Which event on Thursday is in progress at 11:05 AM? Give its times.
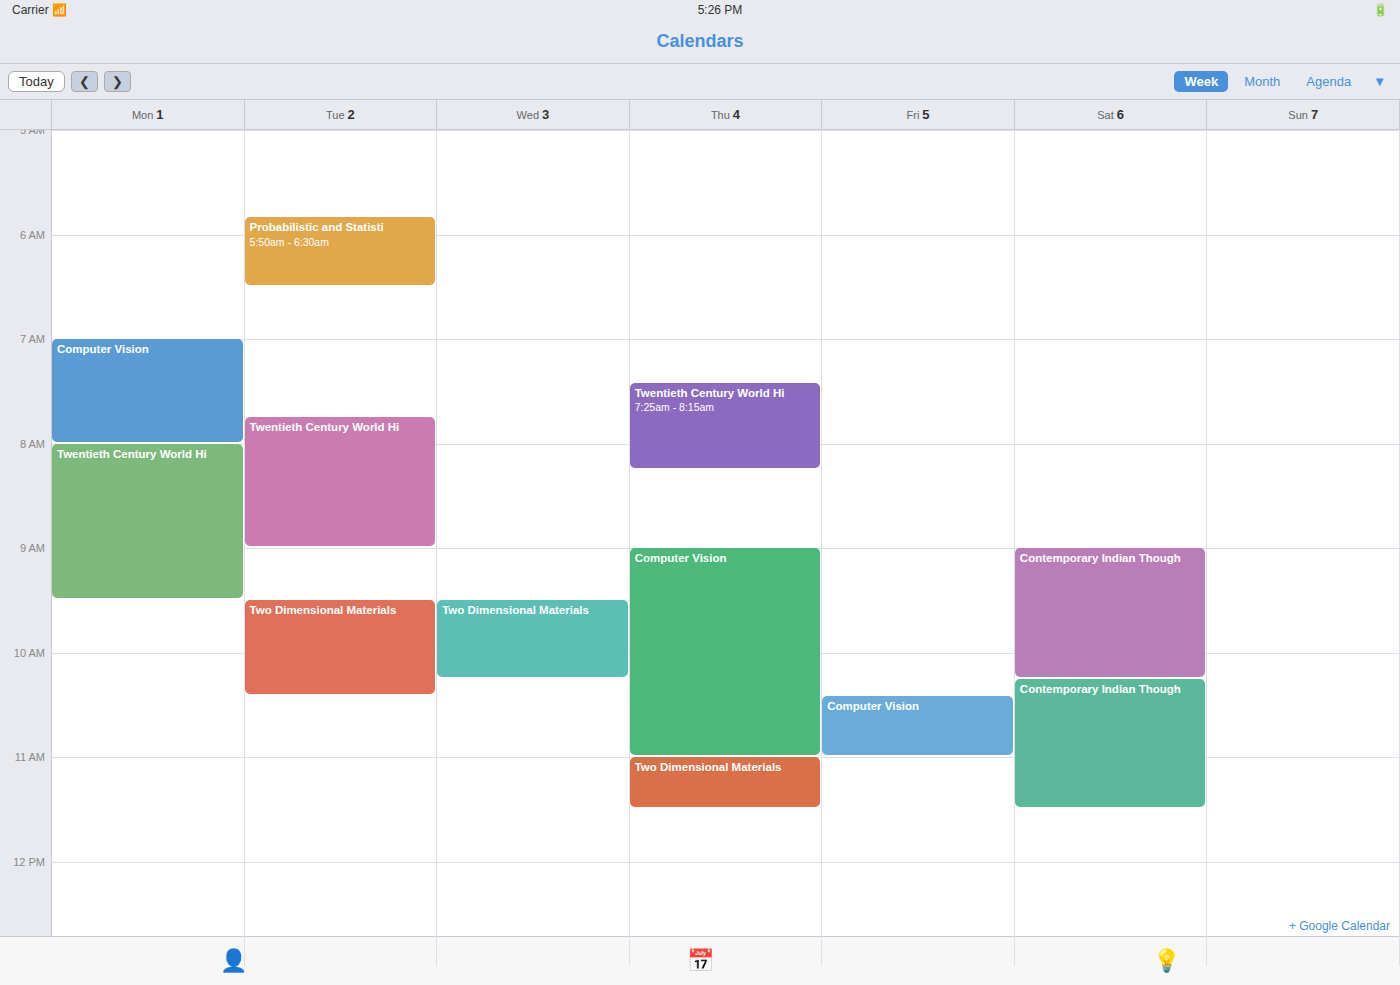
"Two Dimensional Materials", 11:00 AM to 11:30 AM